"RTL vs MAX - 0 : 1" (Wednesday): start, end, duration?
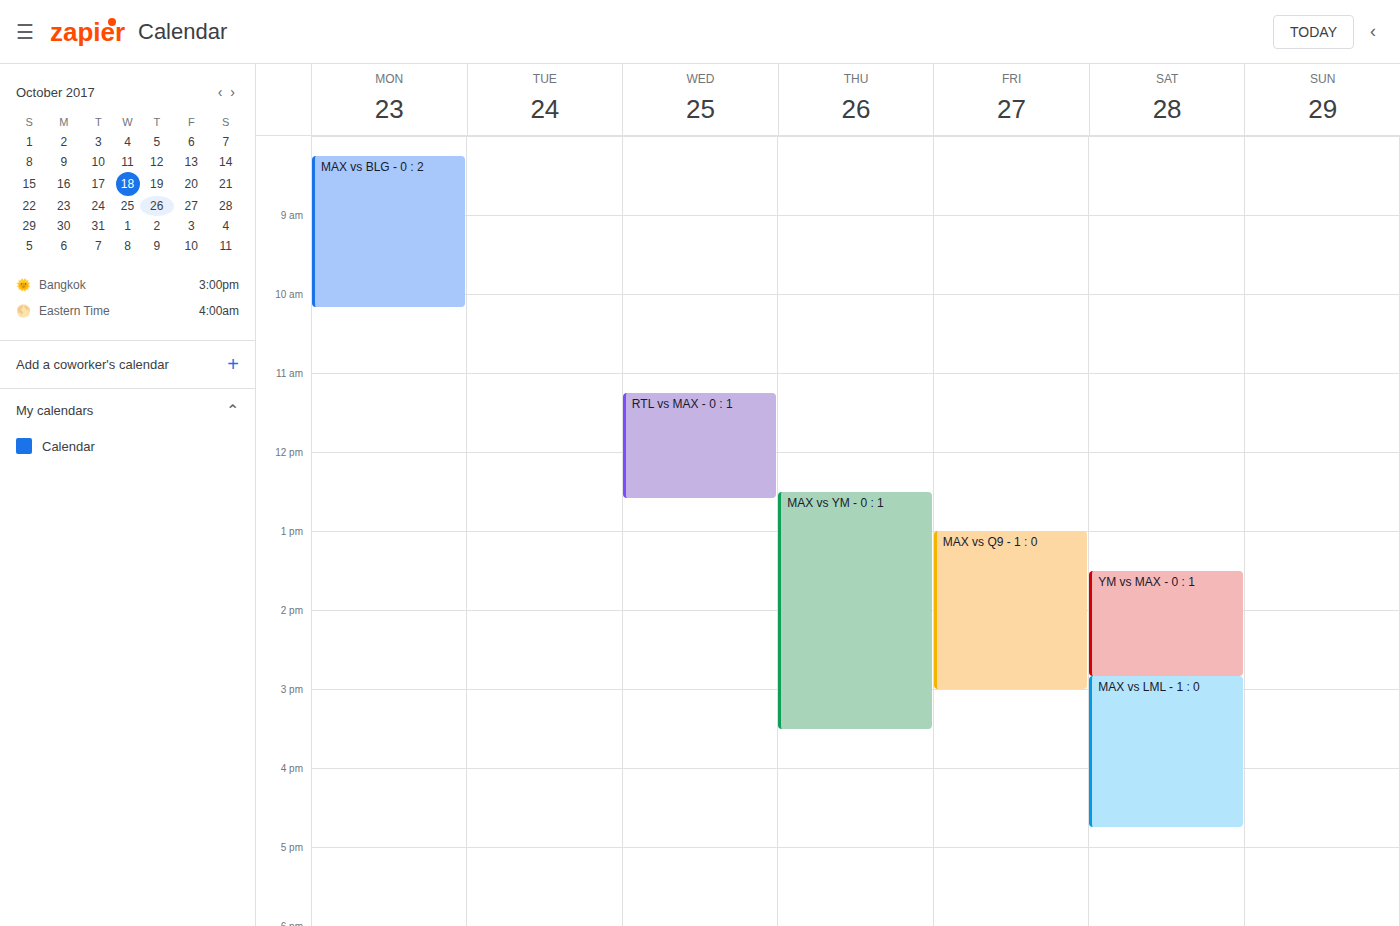
11:15 AM to 12:35 PM, 1 hour 20 minutes